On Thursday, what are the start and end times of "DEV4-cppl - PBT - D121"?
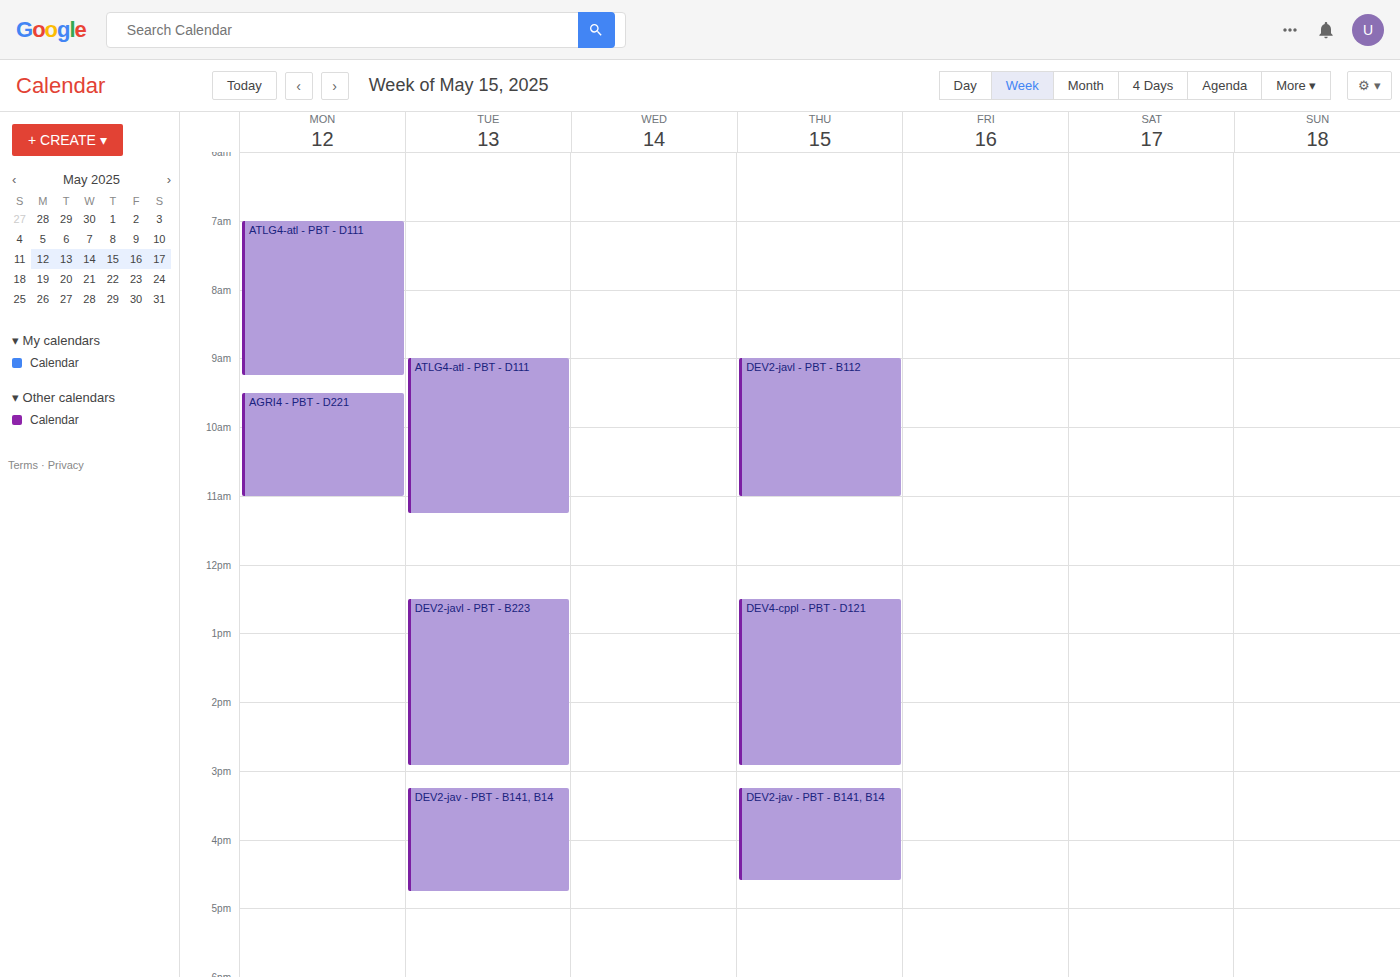
12:30 to 14:55